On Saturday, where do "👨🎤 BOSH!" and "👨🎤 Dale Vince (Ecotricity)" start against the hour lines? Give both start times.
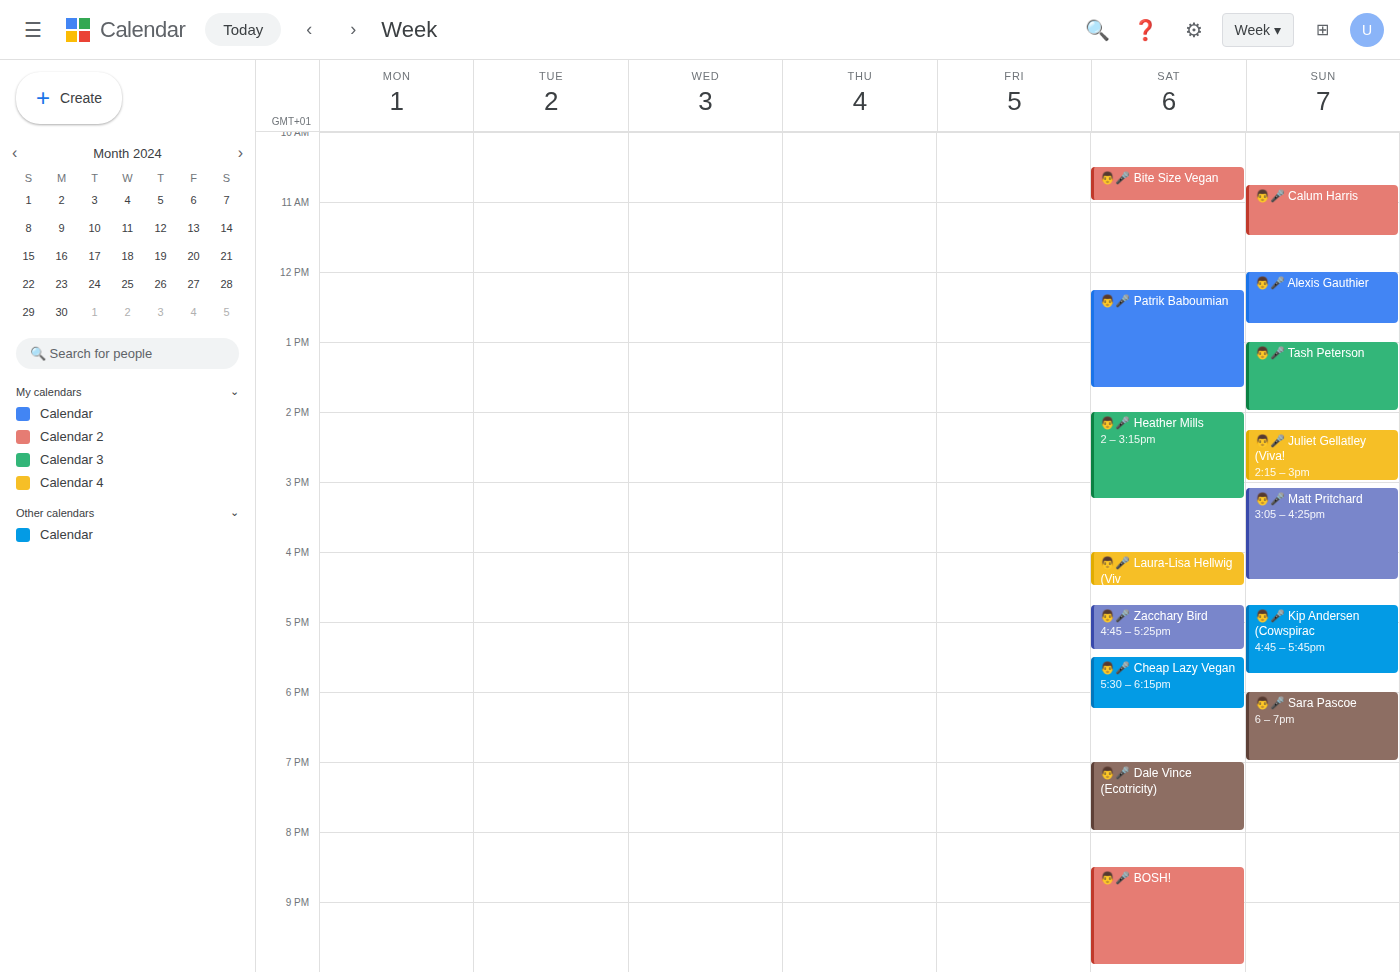
"👨🎤 BOSH!": 8:30 PM, halfway between the 8 PM and 9 PM lines. "👨🎤 Dale Vince (Ecotricity)": 7:00 PM, exactly on the 7 PM line.